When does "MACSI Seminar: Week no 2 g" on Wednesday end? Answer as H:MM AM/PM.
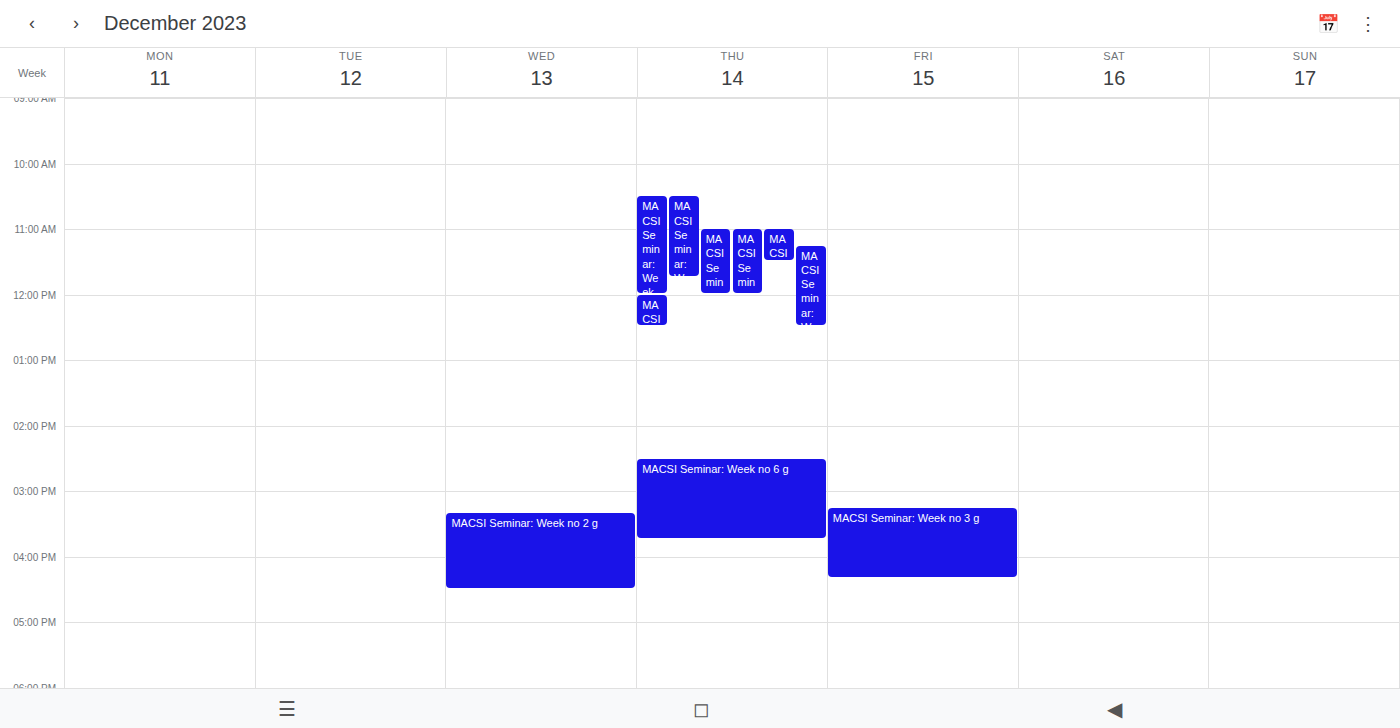
4:30 PM